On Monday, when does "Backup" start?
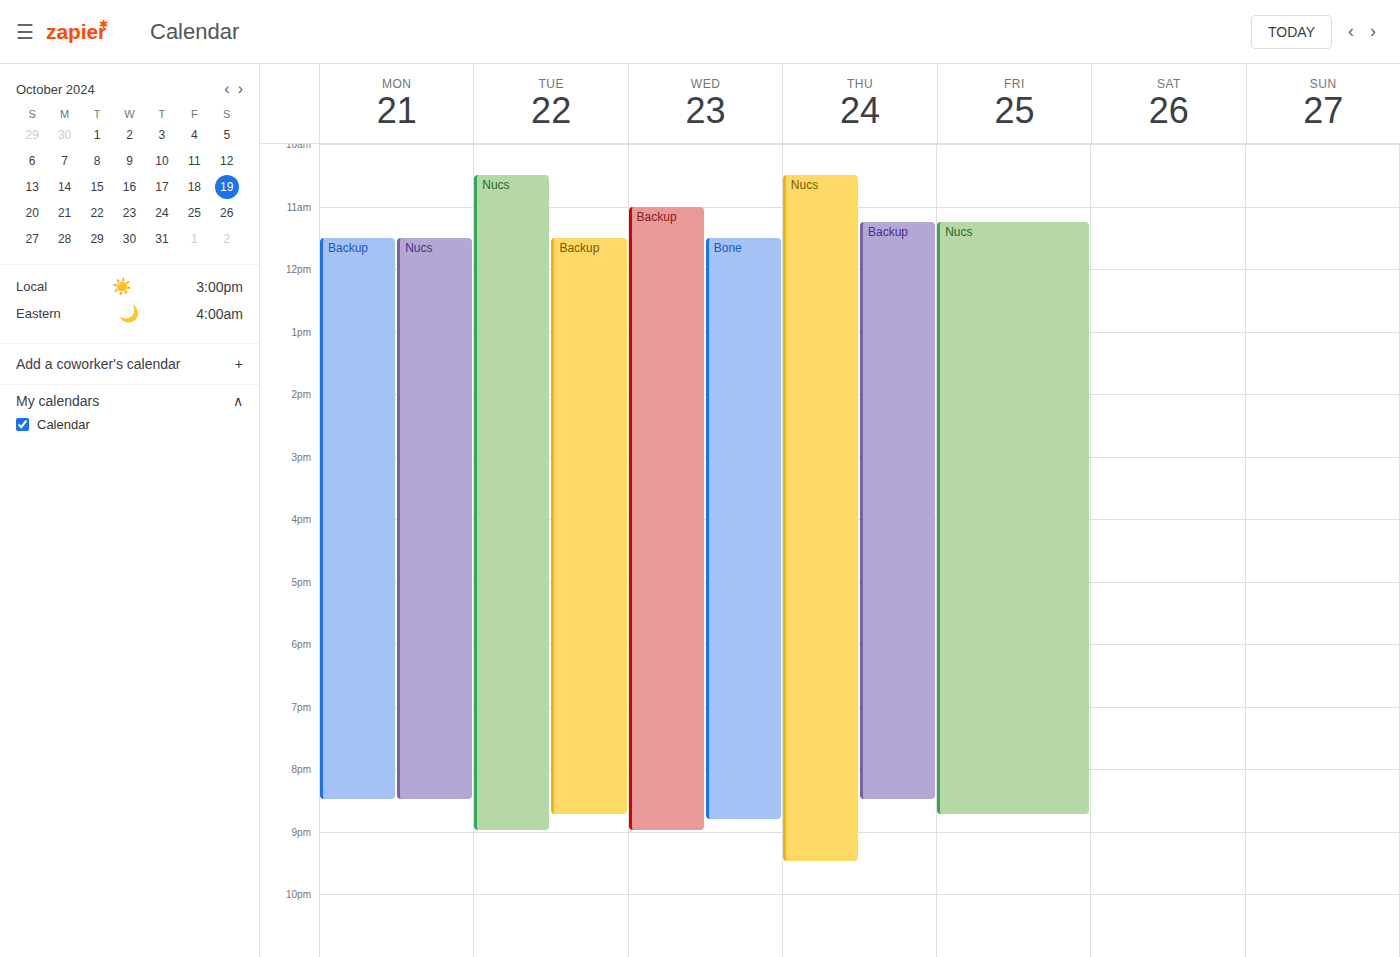
11:30 AM